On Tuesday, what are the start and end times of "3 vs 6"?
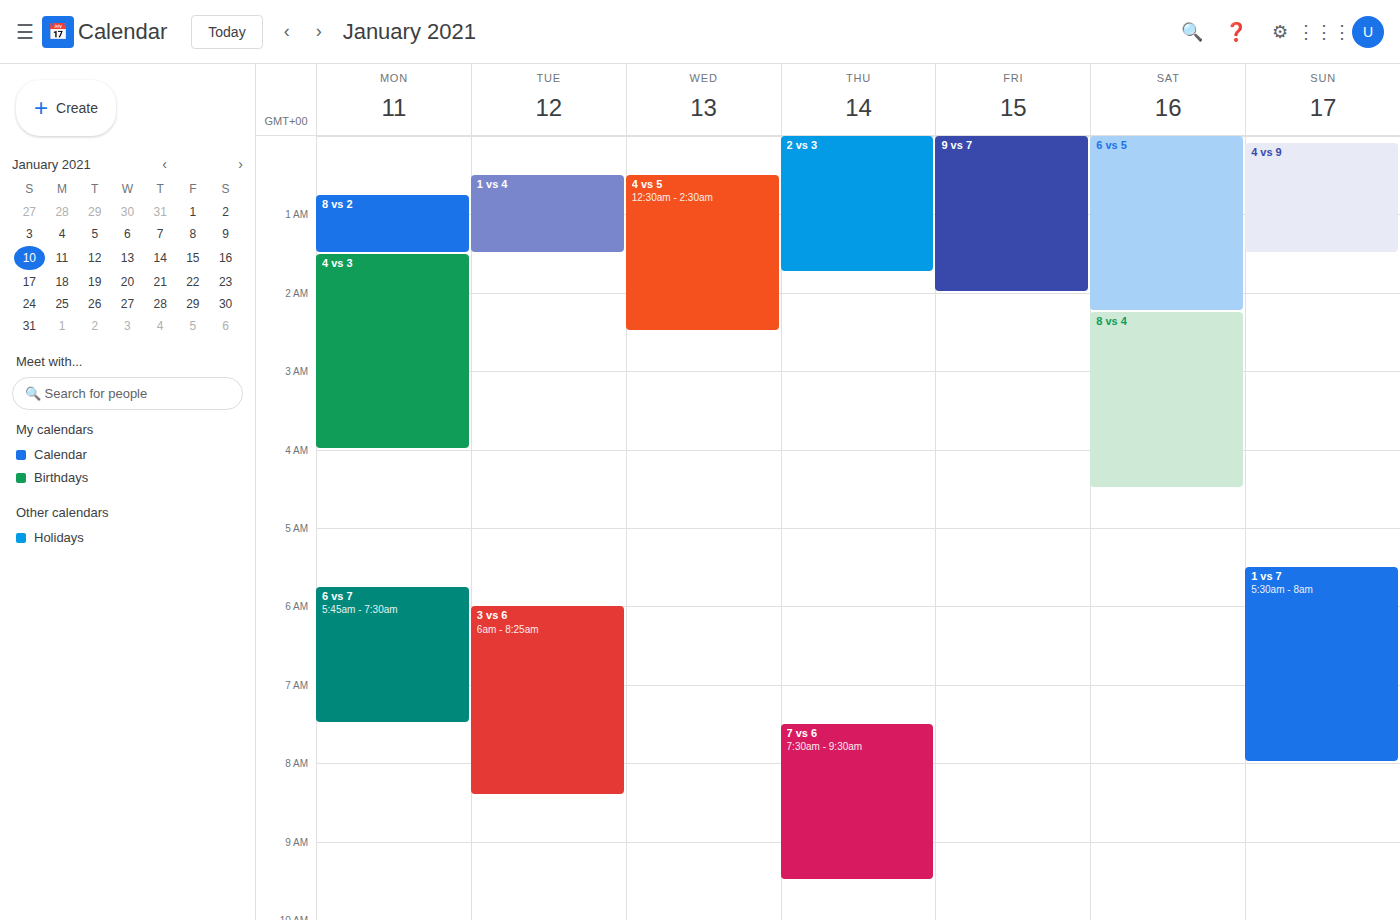
6:00 AM to 8:25 AM